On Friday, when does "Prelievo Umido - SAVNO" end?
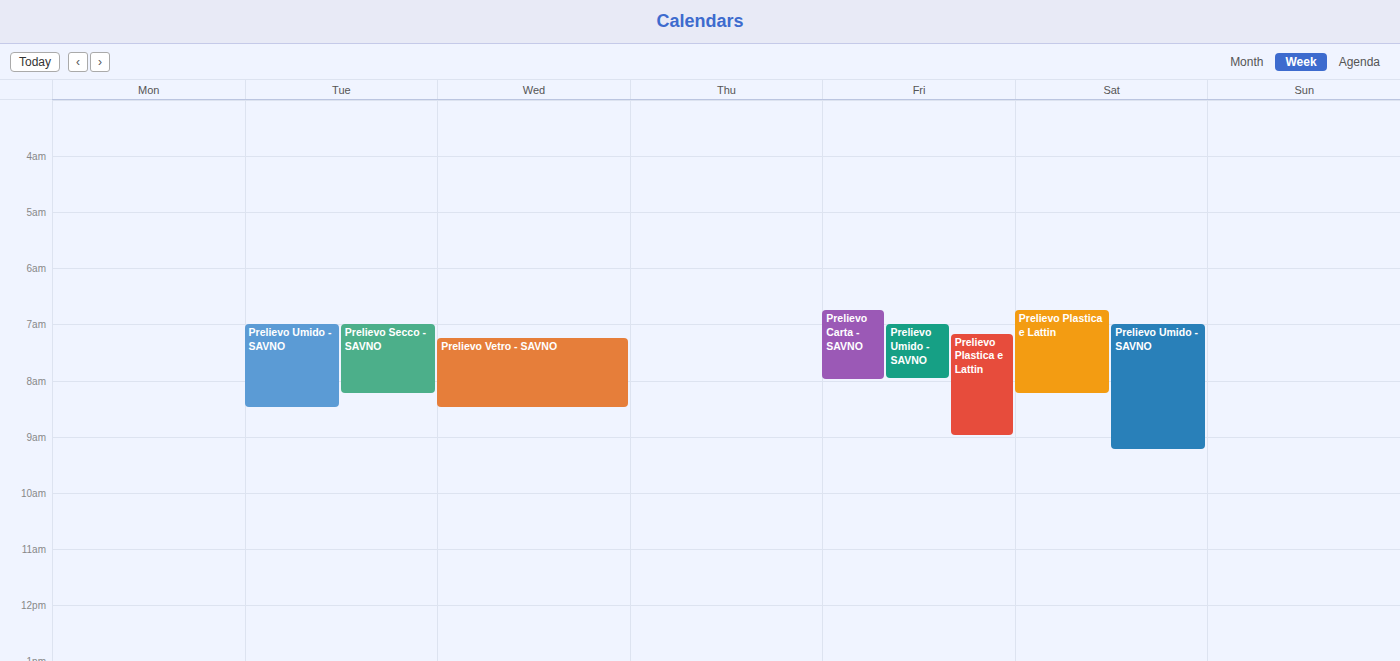
8:00 AM